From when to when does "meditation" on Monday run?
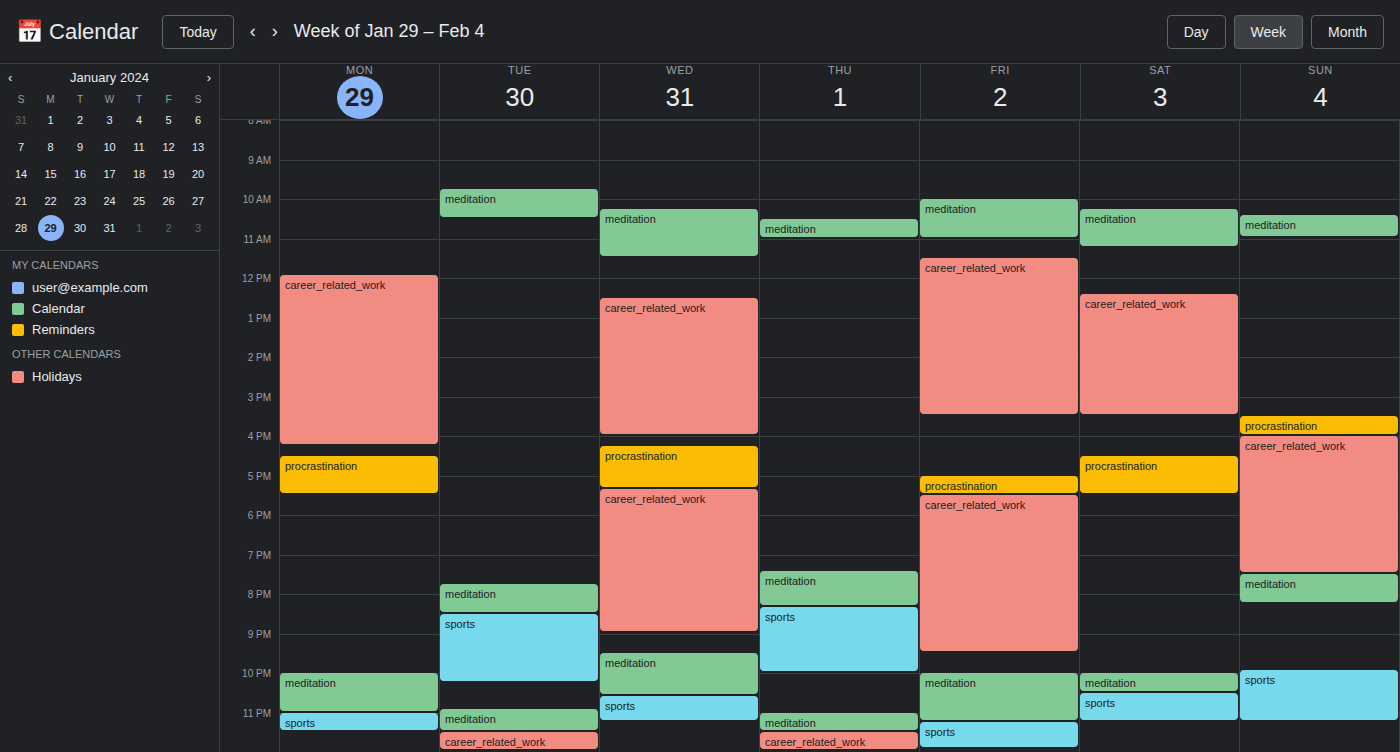
10:00 PM to 11:00 PM